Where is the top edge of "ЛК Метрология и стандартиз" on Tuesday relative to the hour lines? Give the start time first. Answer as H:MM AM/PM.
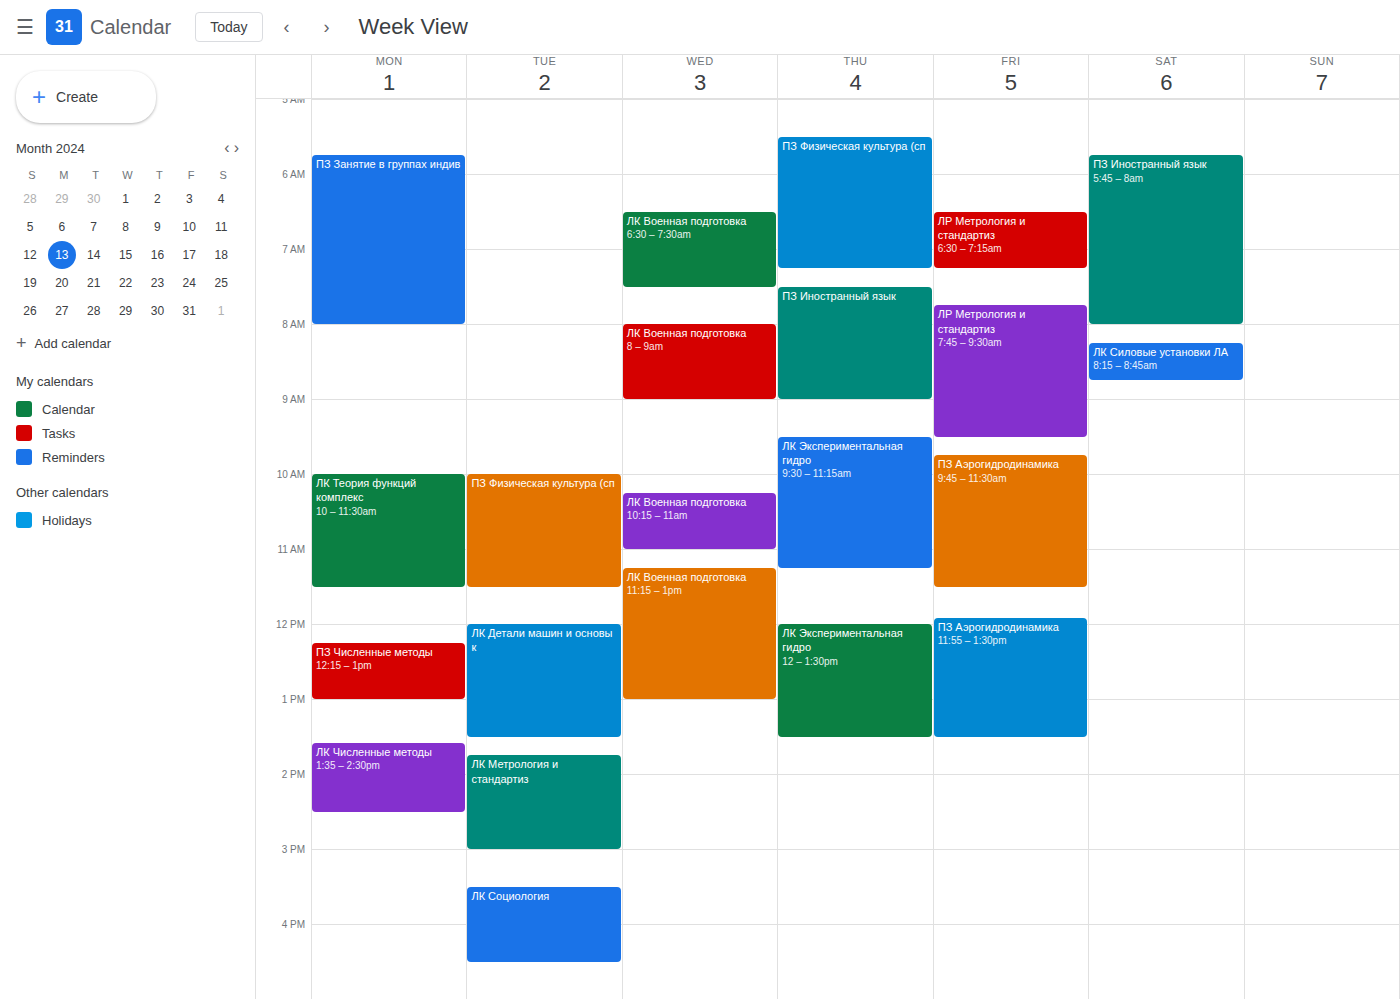
1:45 PM -- neither: three quarters of the way from the 1 PM line to the 2 PM line.